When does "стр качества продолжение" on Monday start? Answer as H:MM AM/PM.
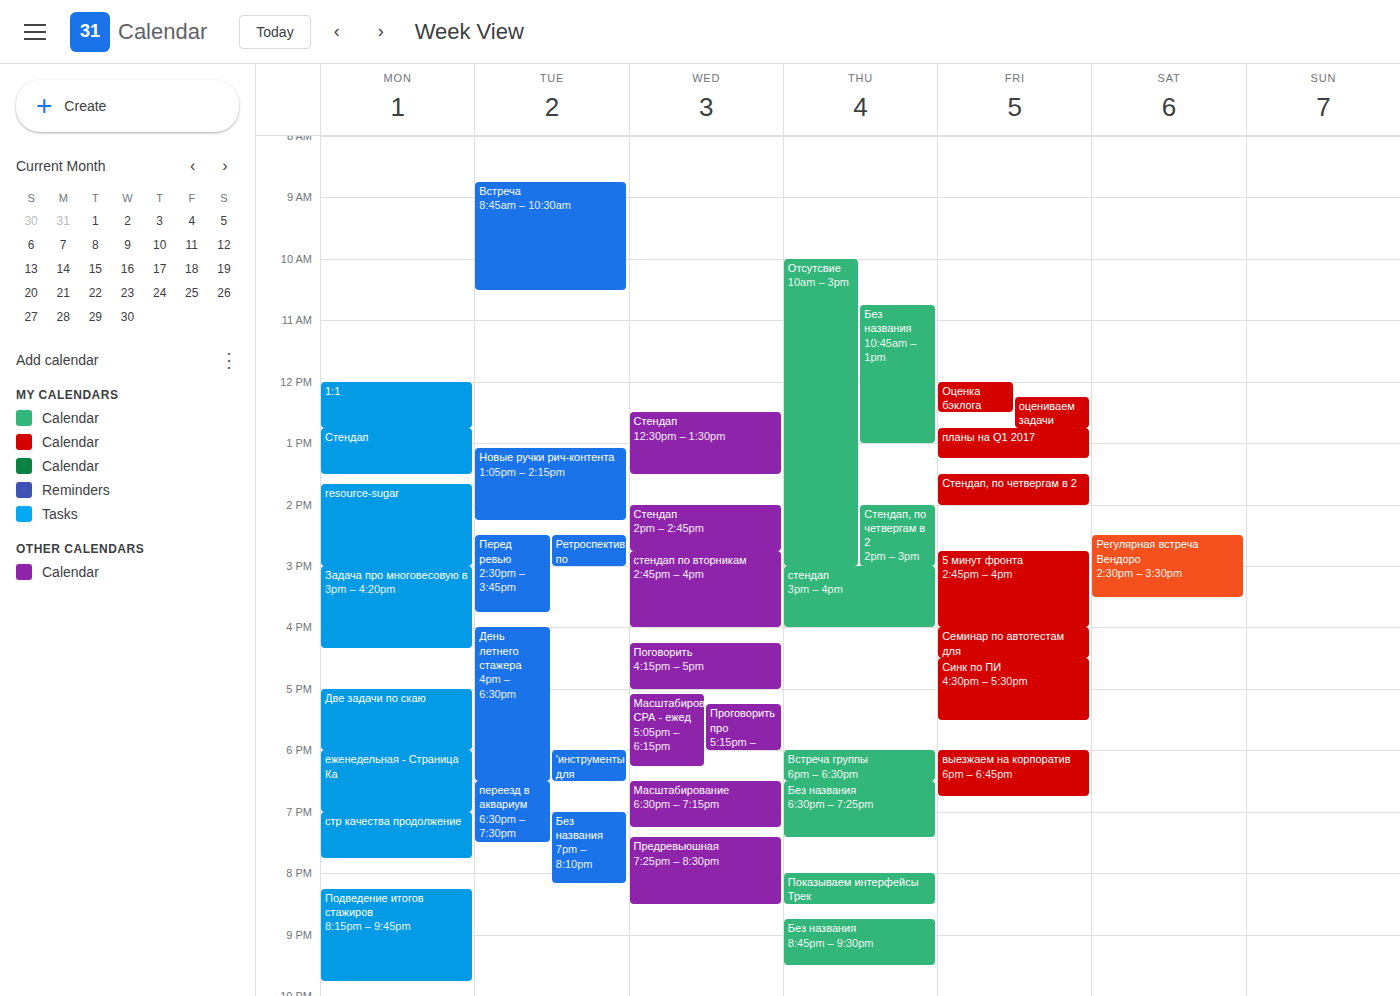
7:00 PM